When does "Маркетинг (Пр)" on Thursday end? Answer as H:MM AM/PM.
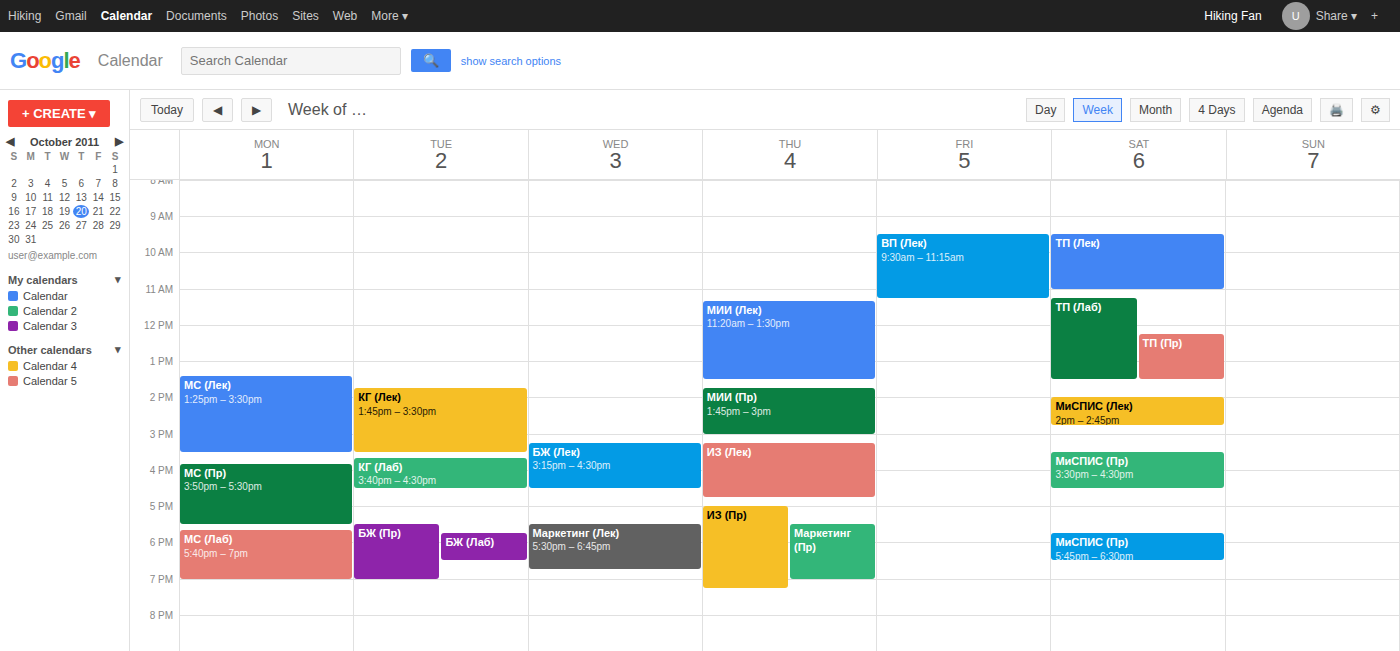
7:00 PM